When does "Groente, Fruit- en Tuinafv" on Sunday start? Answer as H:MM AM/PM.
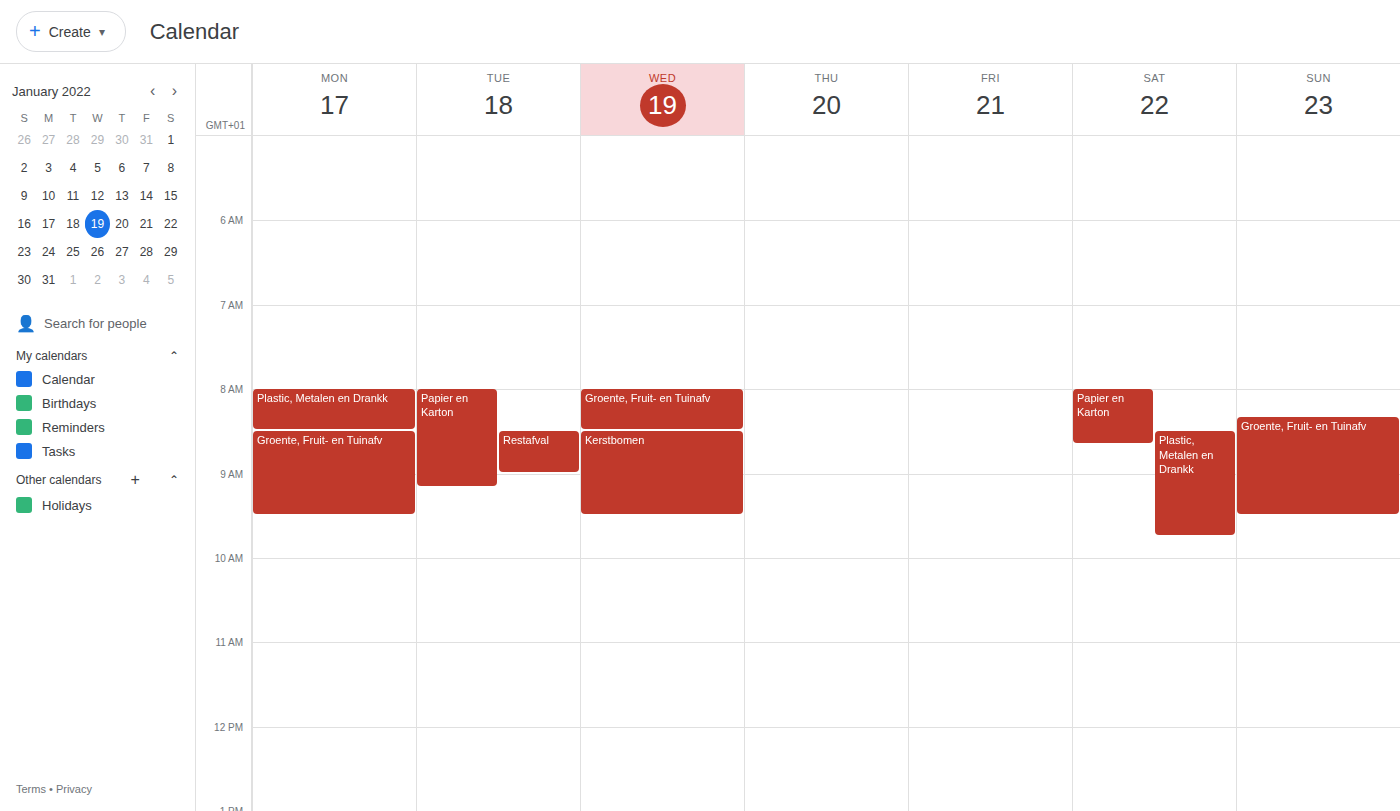
8:20 AM